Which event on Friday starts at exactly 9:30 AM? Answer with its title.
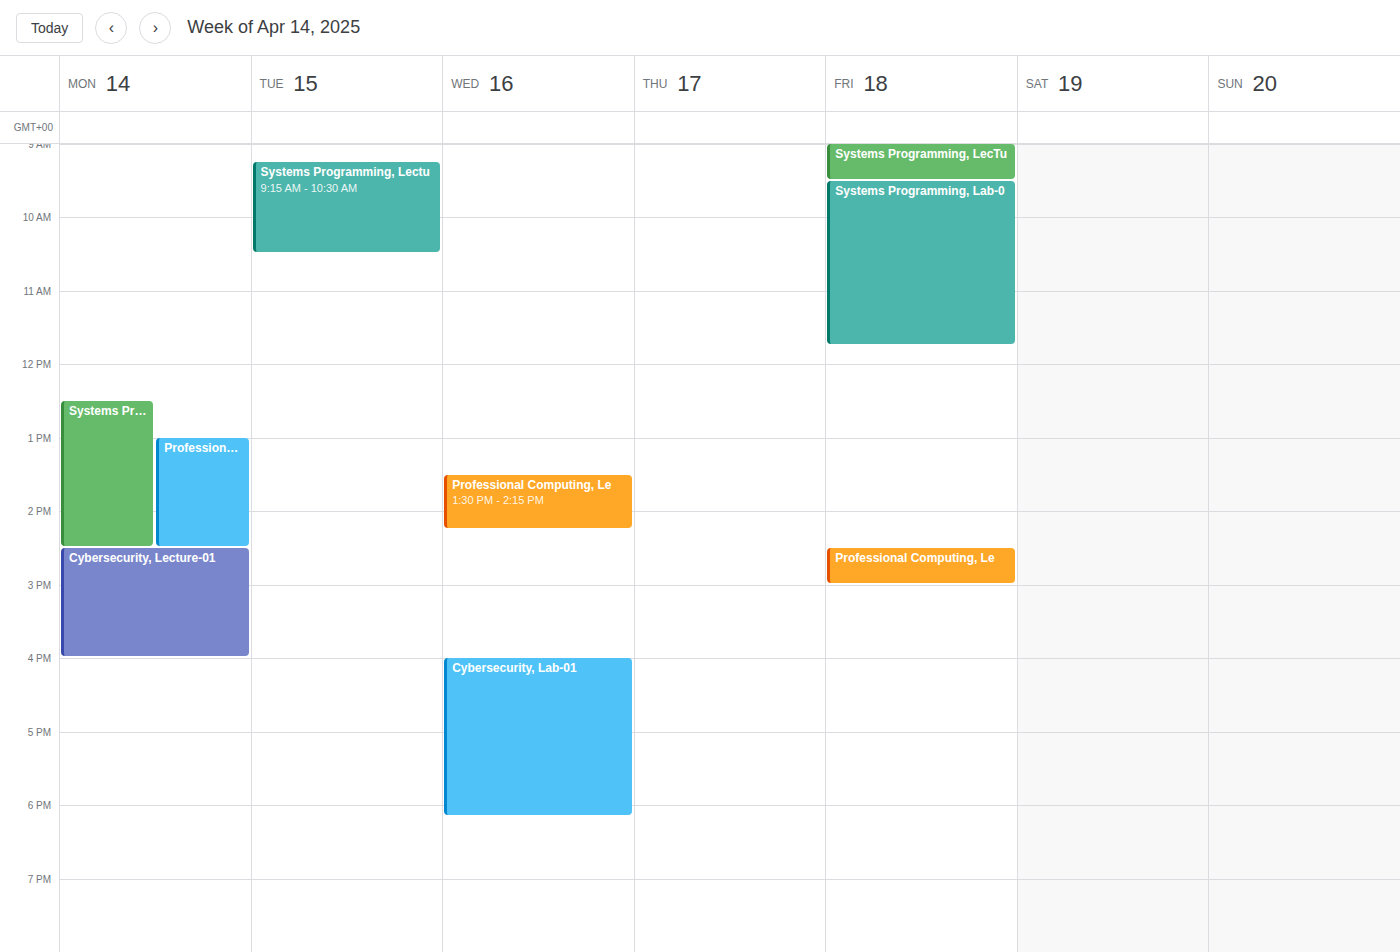
"Systems Programming, Lab-0"